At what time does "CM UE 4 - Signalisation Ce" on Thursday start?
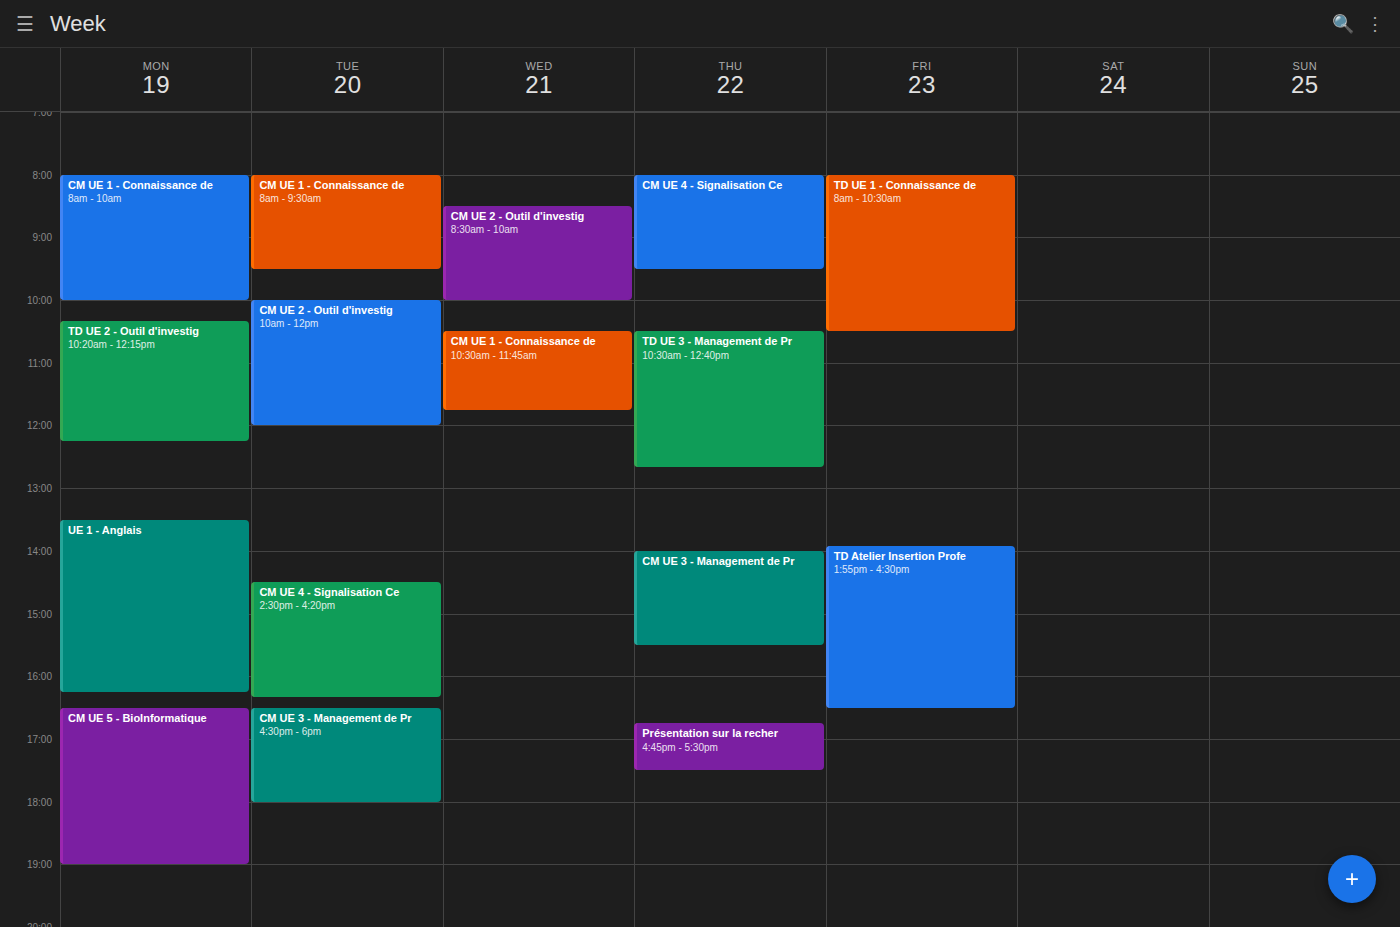
8:00 AM